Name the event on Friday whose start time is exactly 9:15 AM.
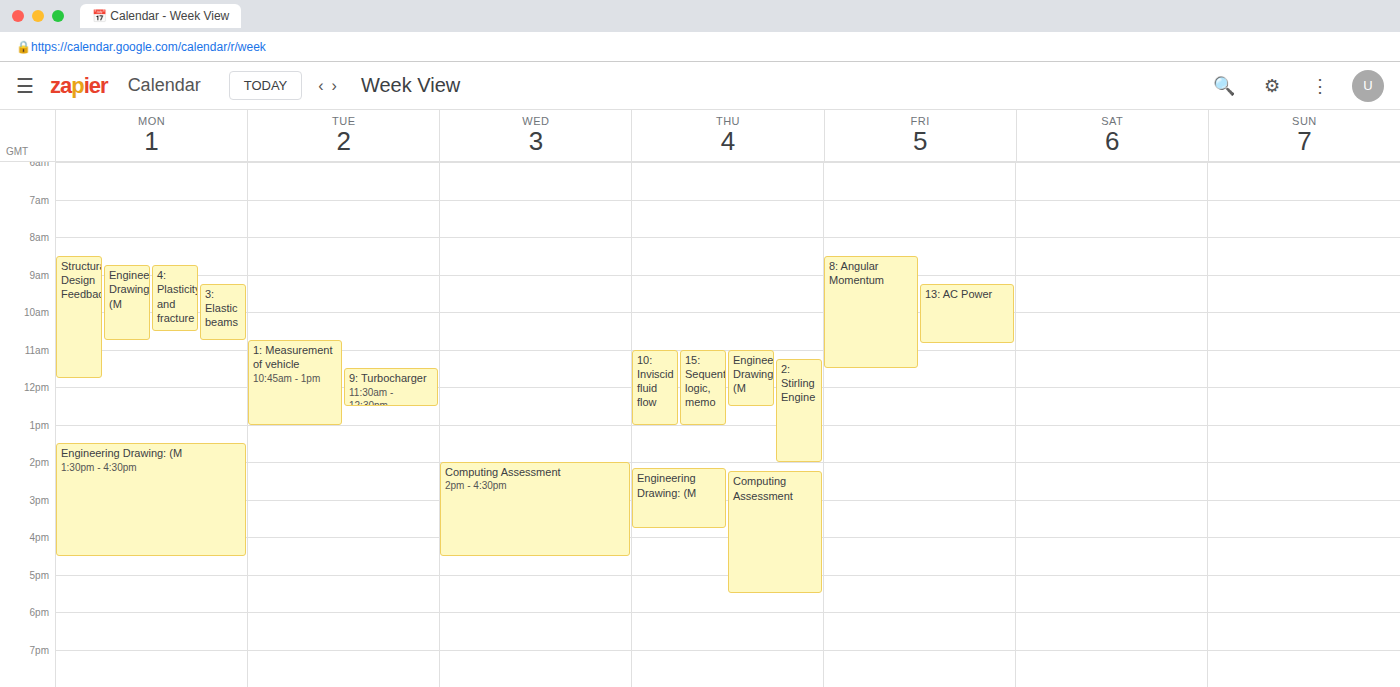
"13: AC Power"